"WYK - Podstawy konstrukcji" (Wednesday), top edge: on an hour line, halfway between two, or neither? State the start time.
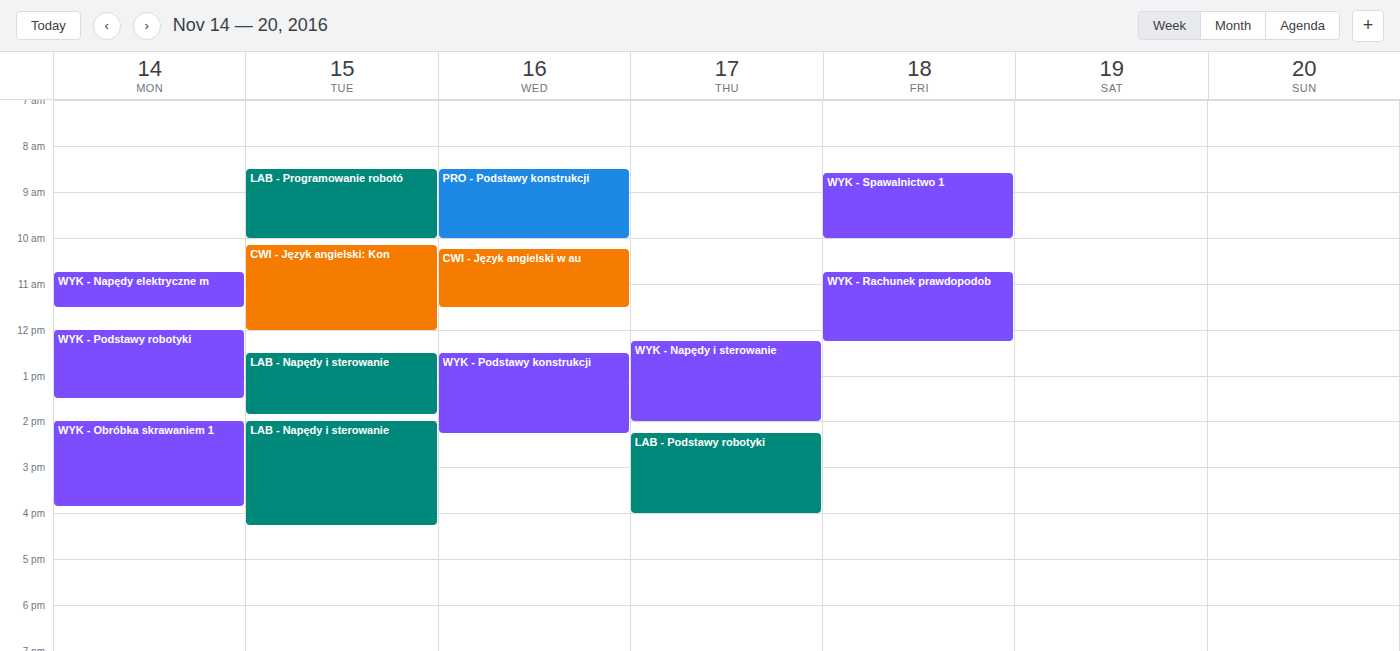
12:30 PM -- halfway between the 12 PM and 1 PM lines.